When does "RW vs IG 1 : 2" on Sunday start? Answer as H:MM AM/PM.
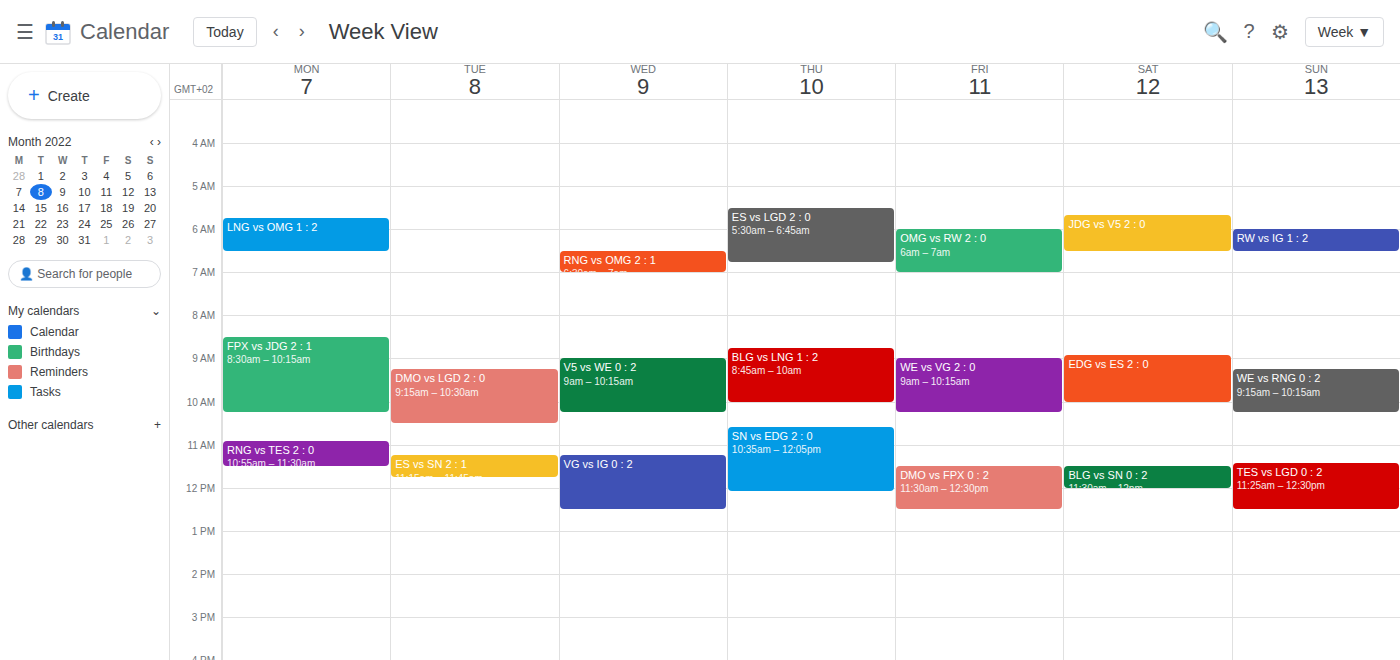
6:00 AM